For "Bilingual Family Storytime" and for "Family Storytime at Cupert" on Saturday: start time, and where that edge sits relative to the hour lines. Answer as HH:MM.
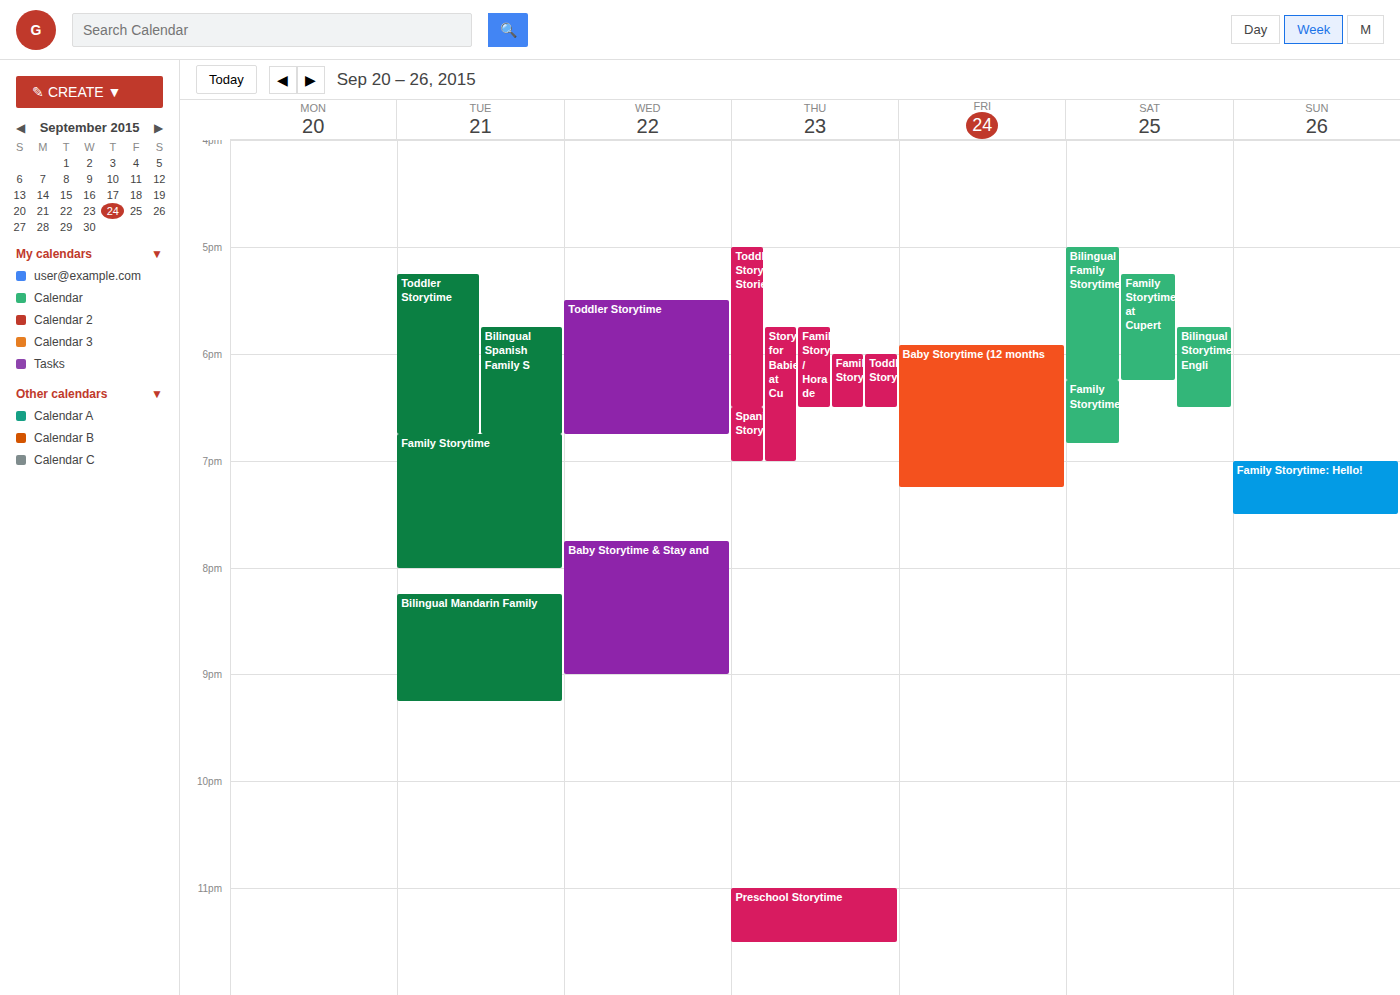
"Bilingual Family Storytime": 17:00, exactly on the 17:00 line. "Family Storytime at Cupert": 17:15, neither: a quarter of the way from the 17:00 line to the 18:00 line.